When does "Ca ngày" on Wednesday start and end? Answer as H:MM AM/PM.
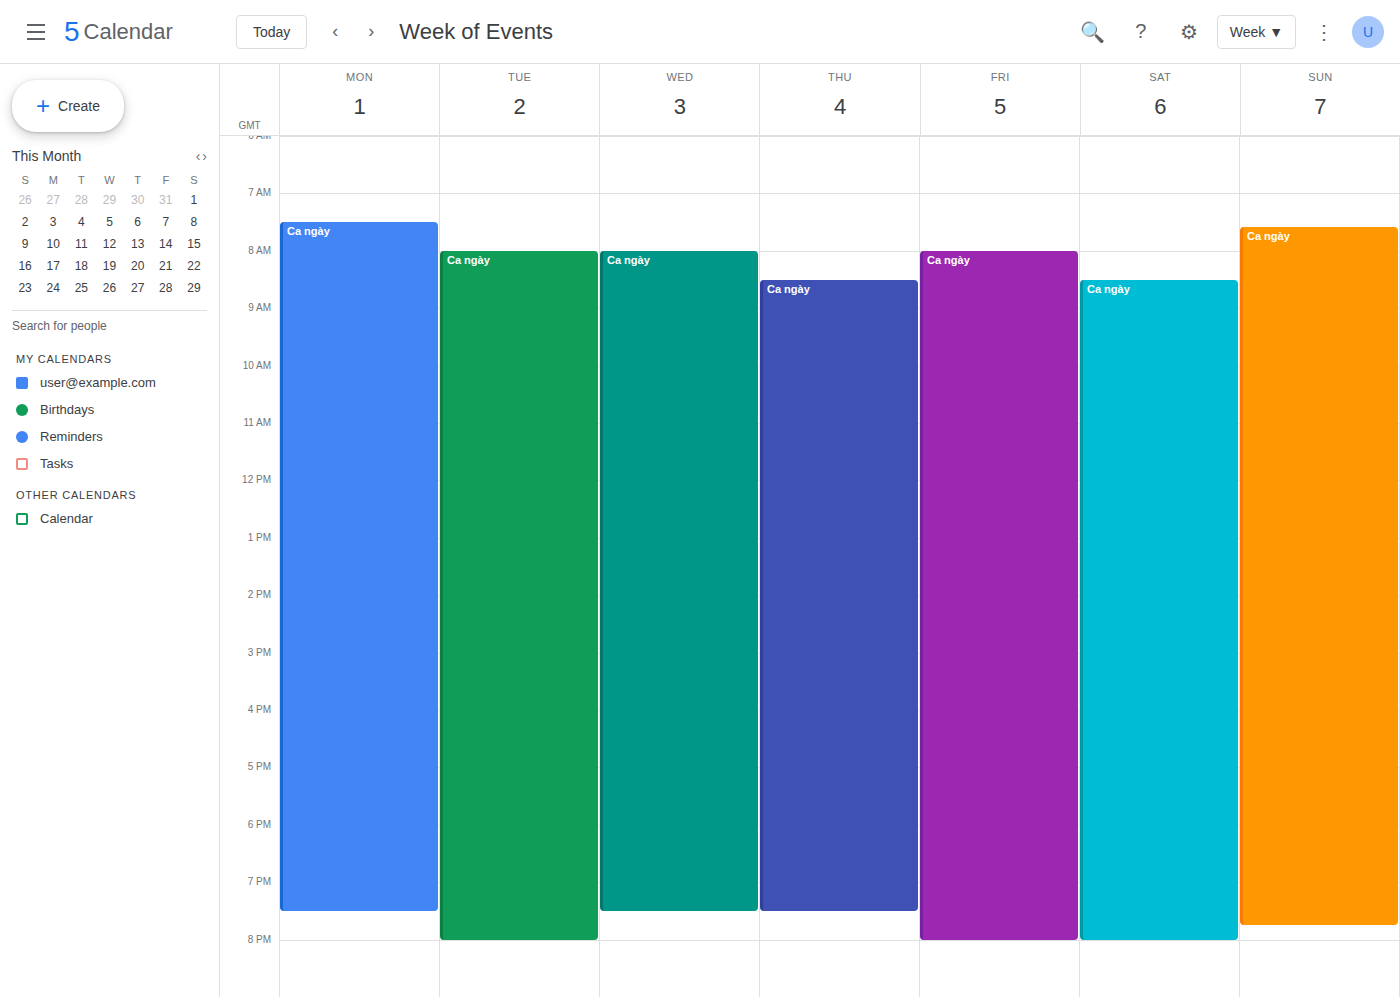
8:00 AM to 7:30 PM